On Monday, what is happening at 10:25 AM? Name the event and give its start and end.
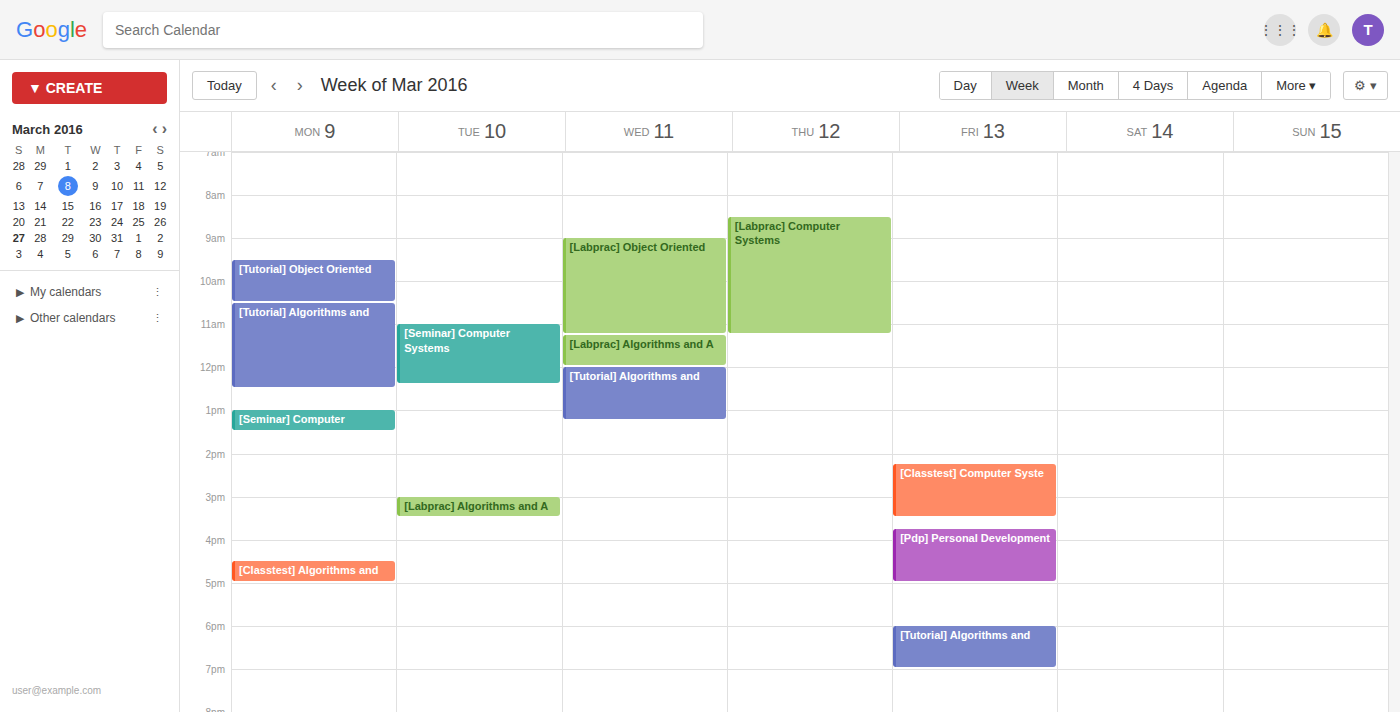
"[Tutorial] Object Oriented", 9:30 AM to 10:30 AM